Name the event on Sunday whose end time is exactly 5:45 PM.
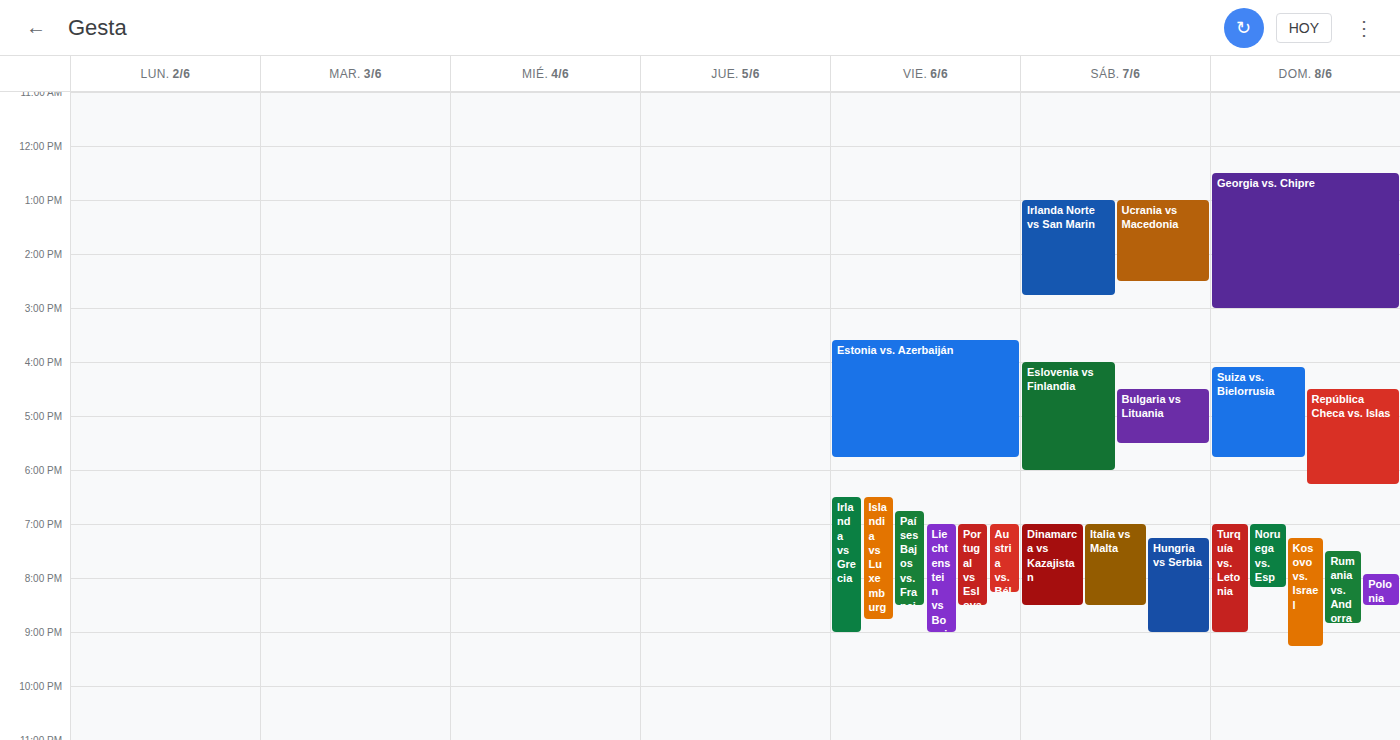
"Suiza vs. Bielorrusia"